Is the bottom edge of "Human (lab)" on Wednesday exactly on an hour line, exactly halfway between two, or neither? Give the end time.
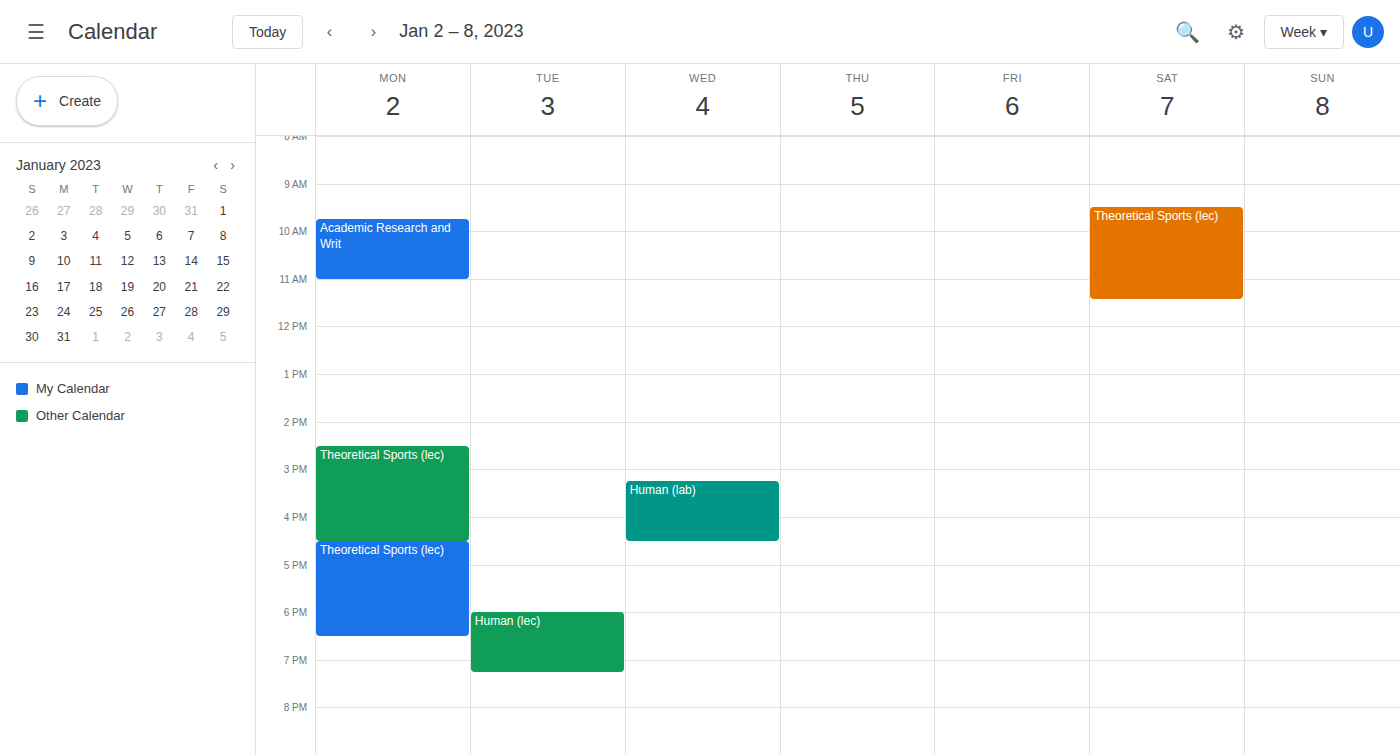
4:30 PM -- halfway between the 4 PM and 5 PM lines.